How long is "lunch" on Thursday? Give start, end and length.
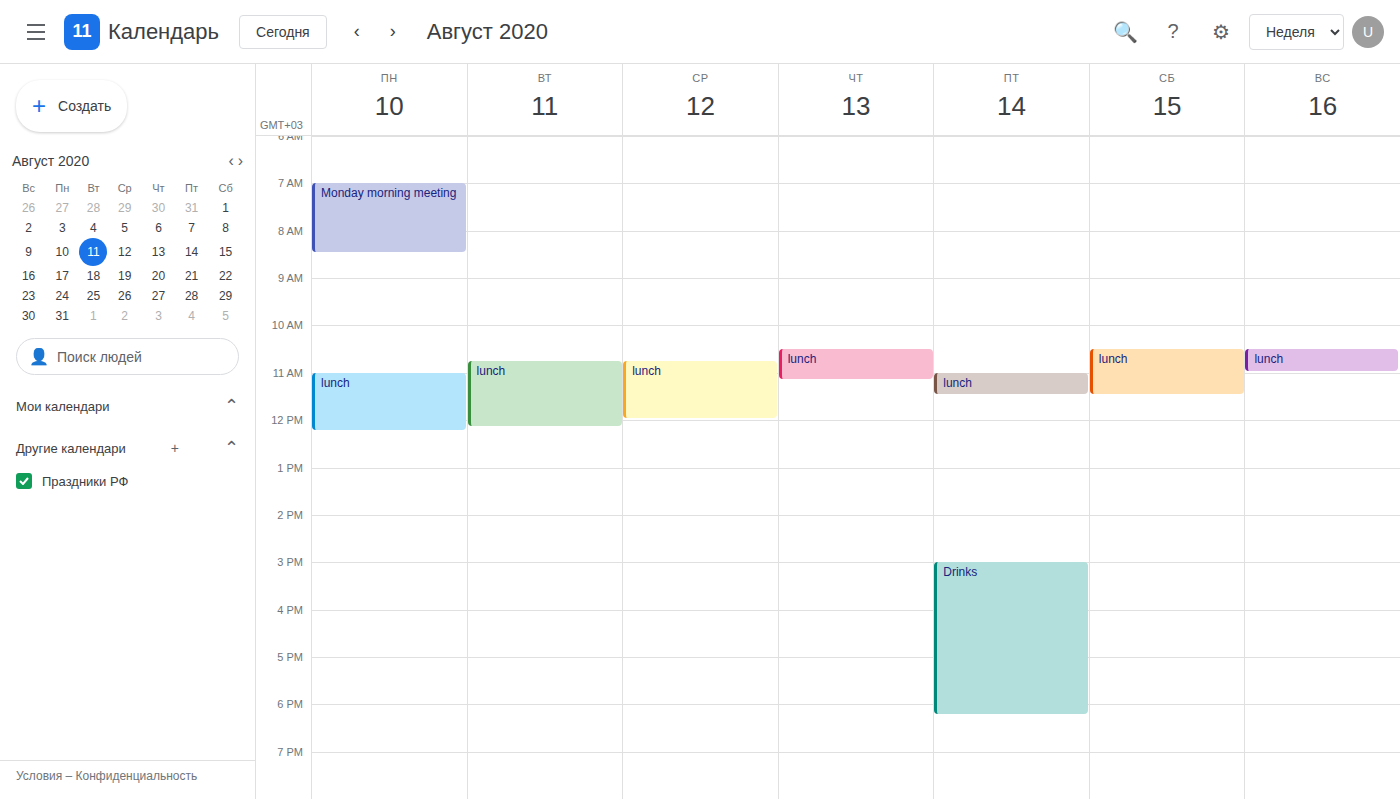
10:30 to 11:10, 40 minutes